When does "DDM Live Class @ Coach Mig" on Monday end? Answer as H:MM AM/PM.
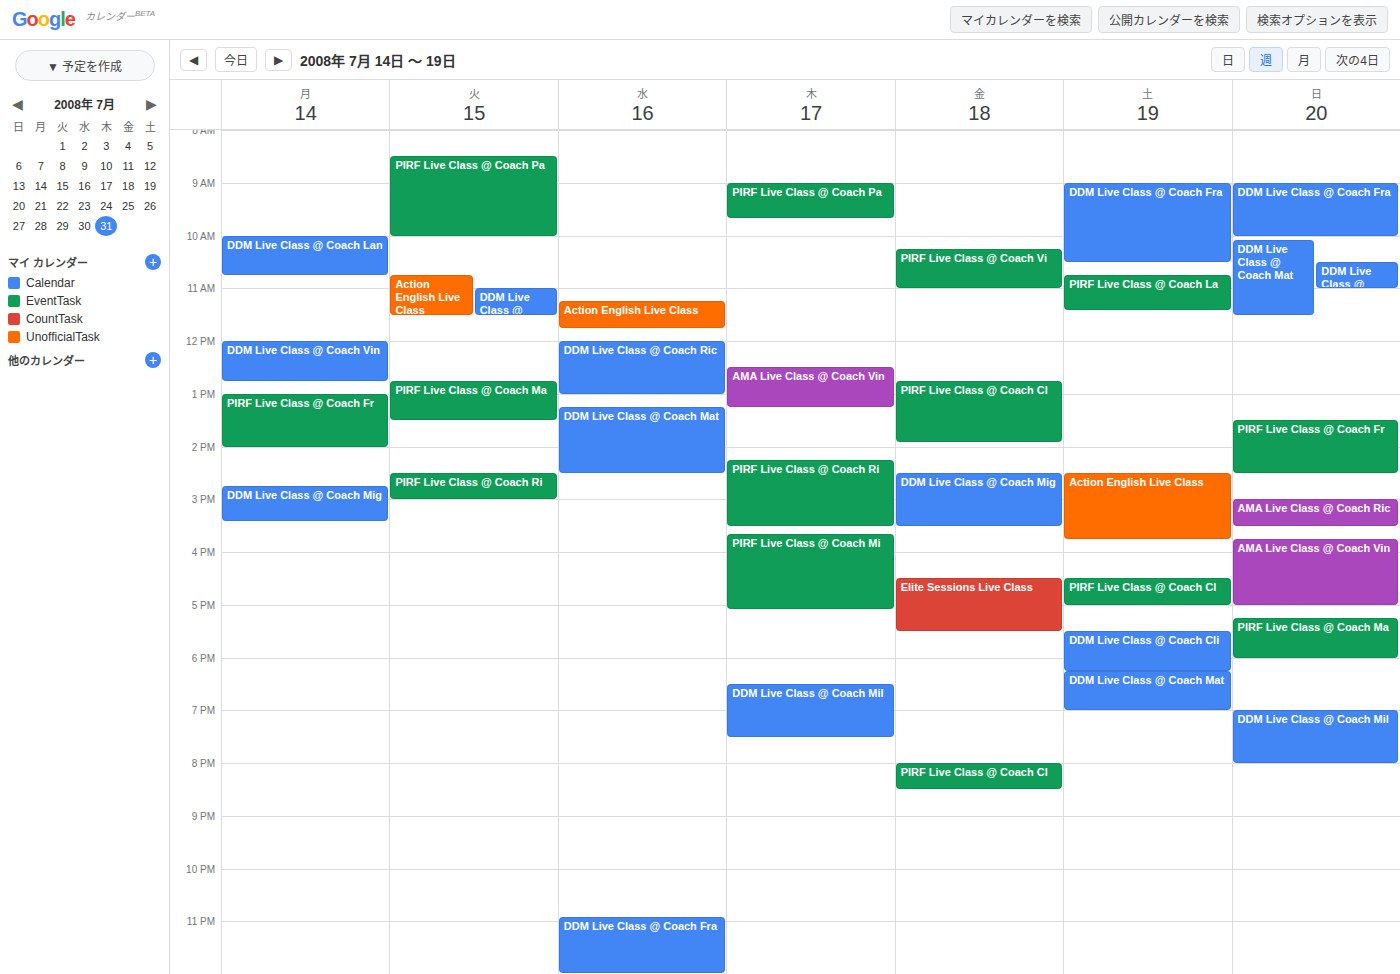
3:25 PM